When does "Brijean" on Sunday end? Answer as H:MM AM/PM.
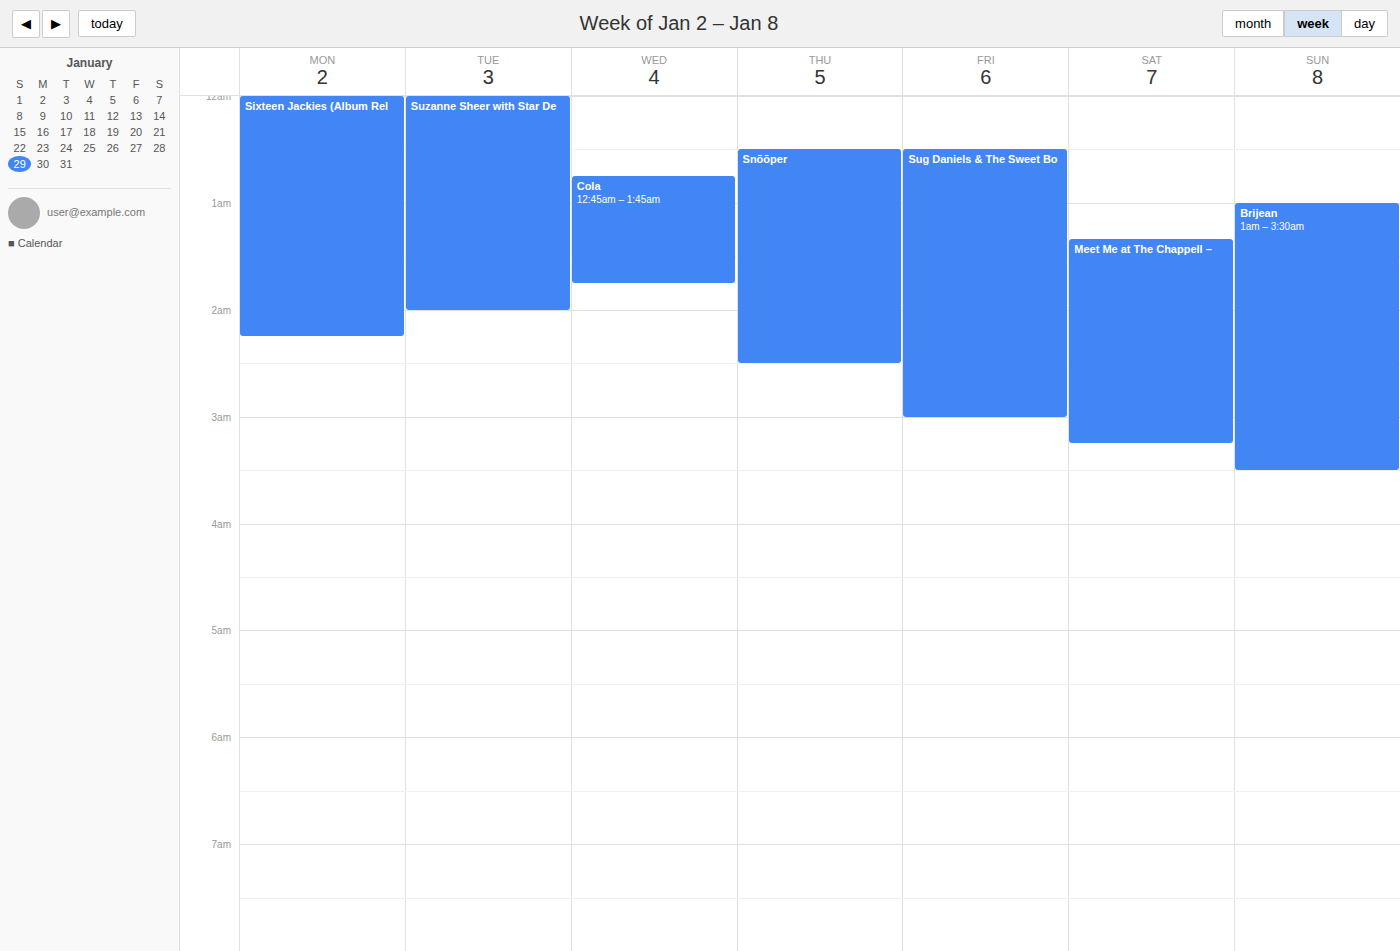
3:30 AM